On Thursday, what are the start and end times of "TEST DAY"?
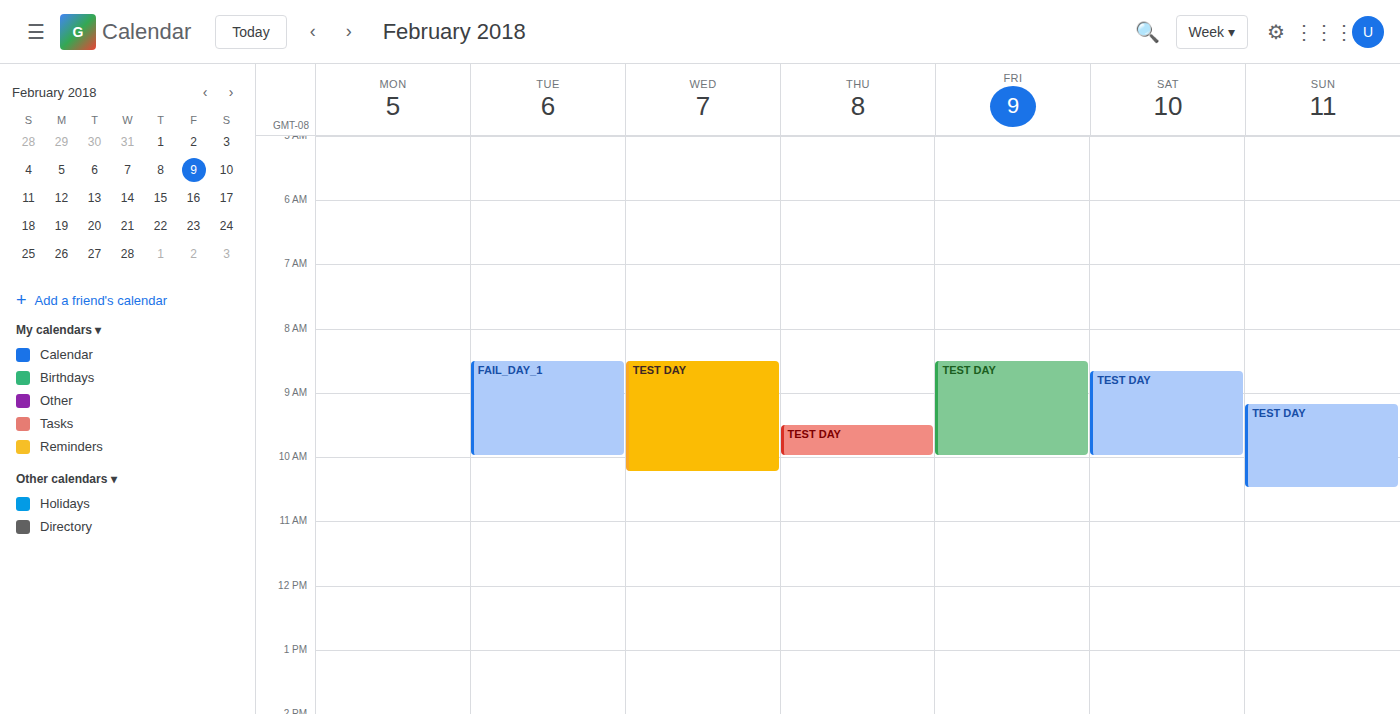
9:30 AM to 10:00 AM